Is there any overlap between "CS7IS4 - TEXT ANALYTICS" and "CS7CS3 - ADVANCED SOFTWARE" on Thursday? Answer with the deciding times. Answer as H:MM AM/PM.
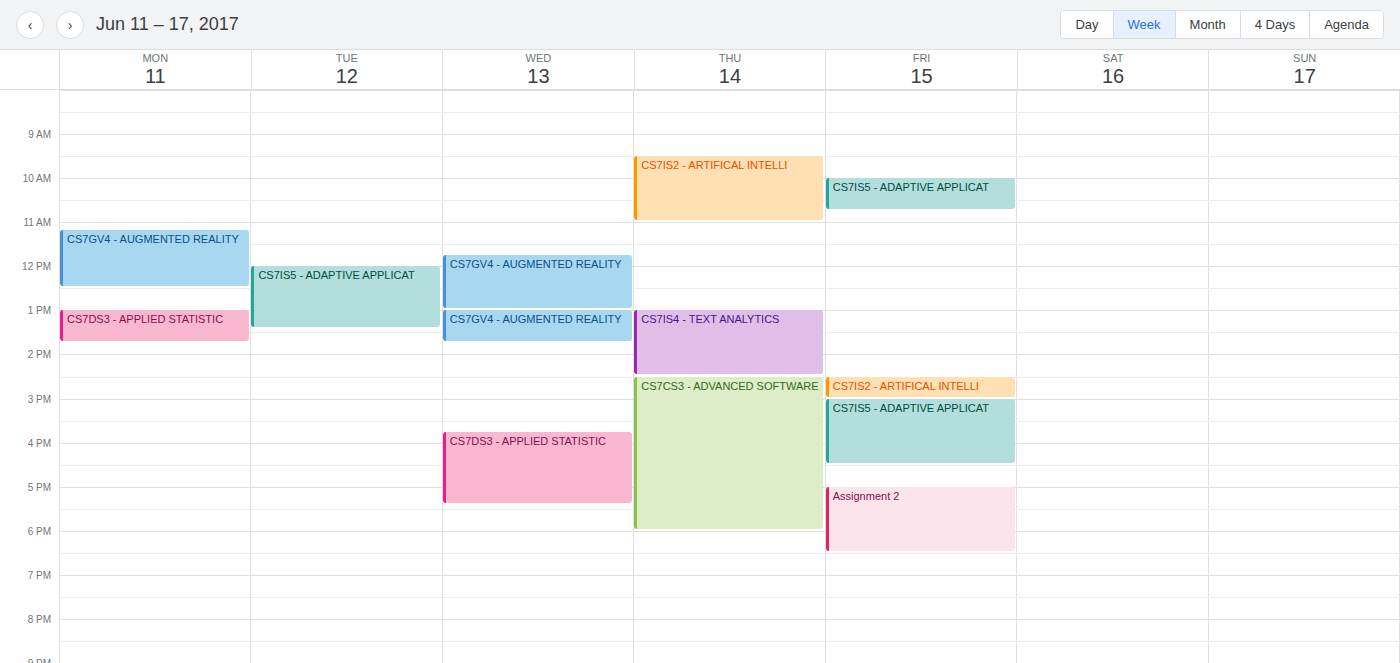
"CS7IS4 - TEXT ANALYTICS" ends at 2:30 PM, exactly when "CS7CS3 - ADVANCED SOFTWARE" starts -- they touch but do not overlap.